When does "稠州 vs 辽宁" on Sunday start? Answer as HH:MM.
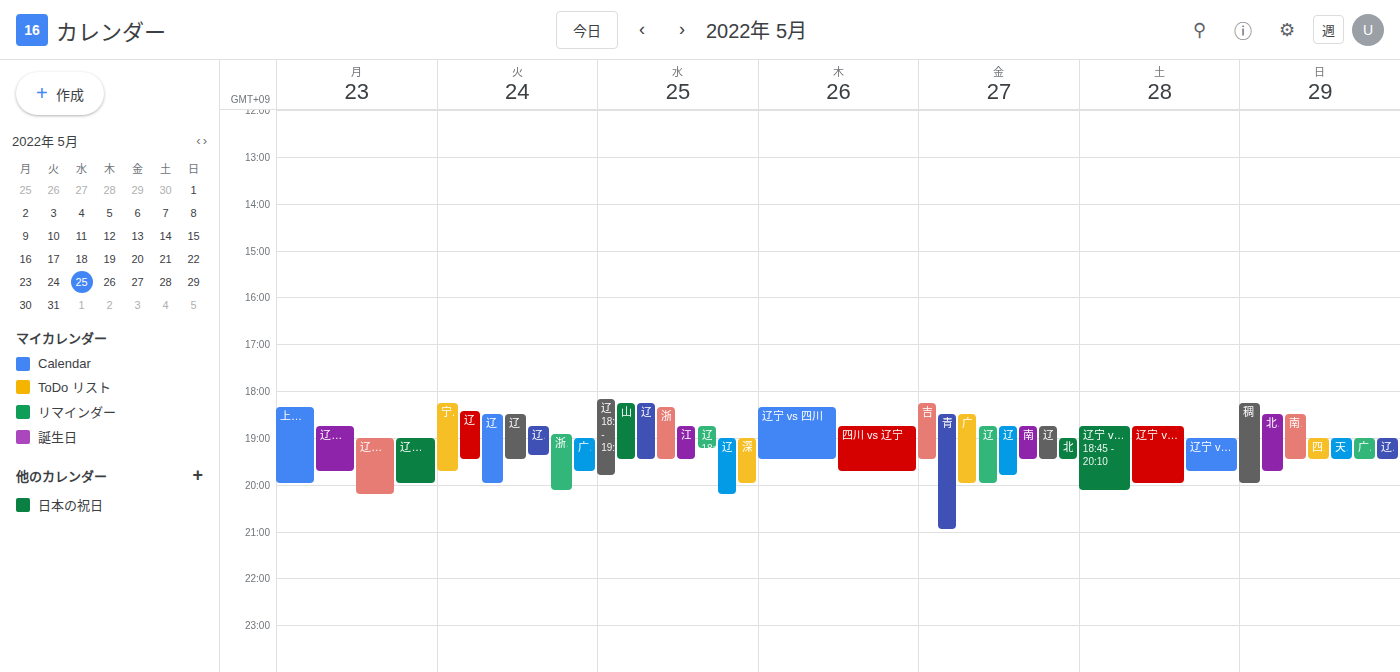
18:15